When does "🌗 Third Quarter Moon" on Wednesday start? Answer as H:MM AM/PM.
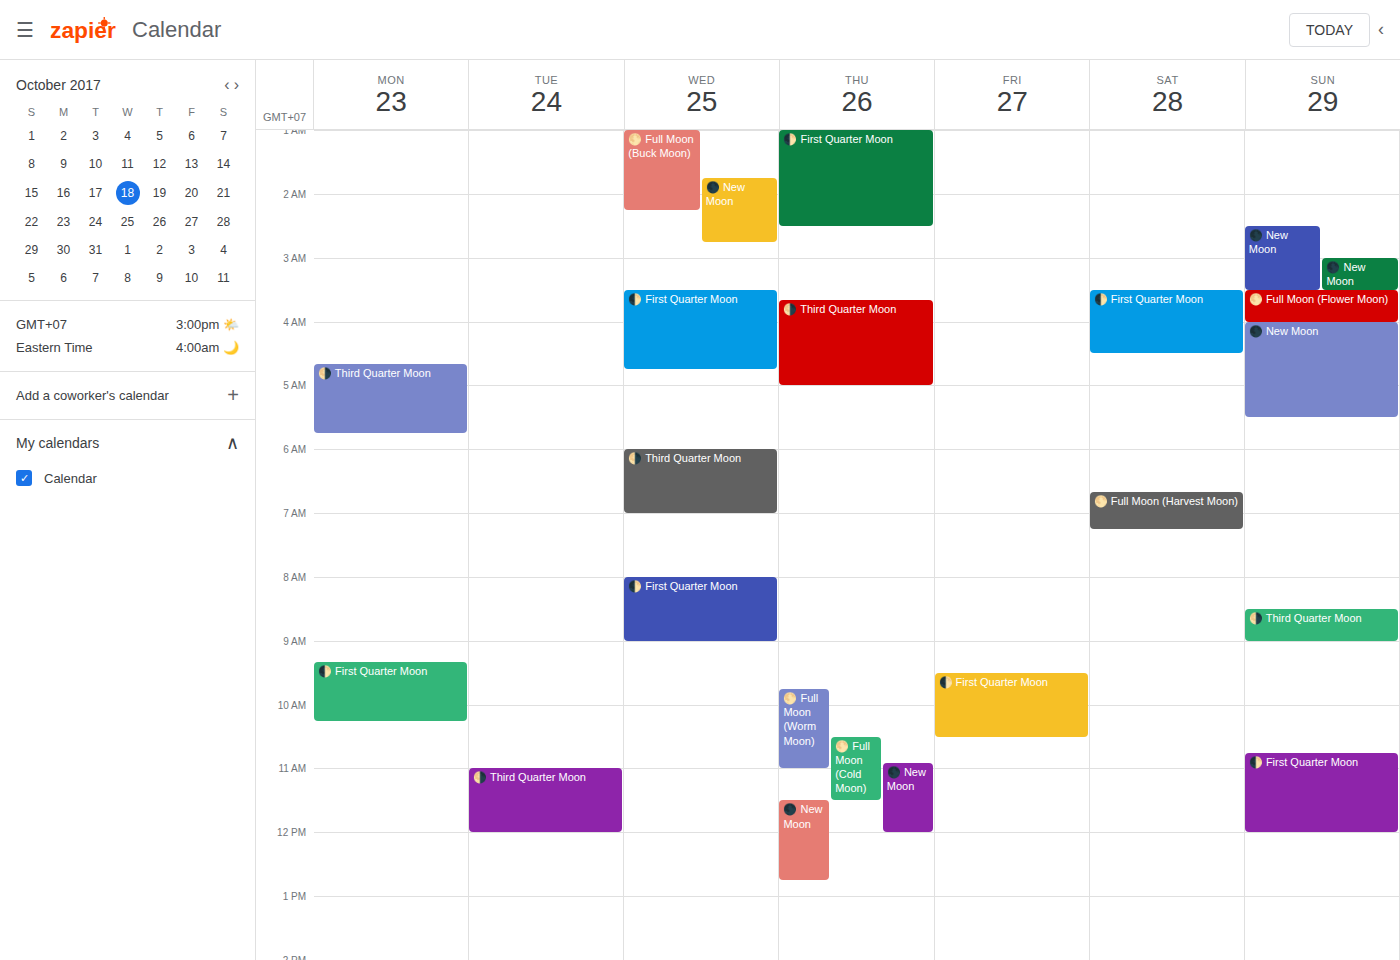
6:00 AM